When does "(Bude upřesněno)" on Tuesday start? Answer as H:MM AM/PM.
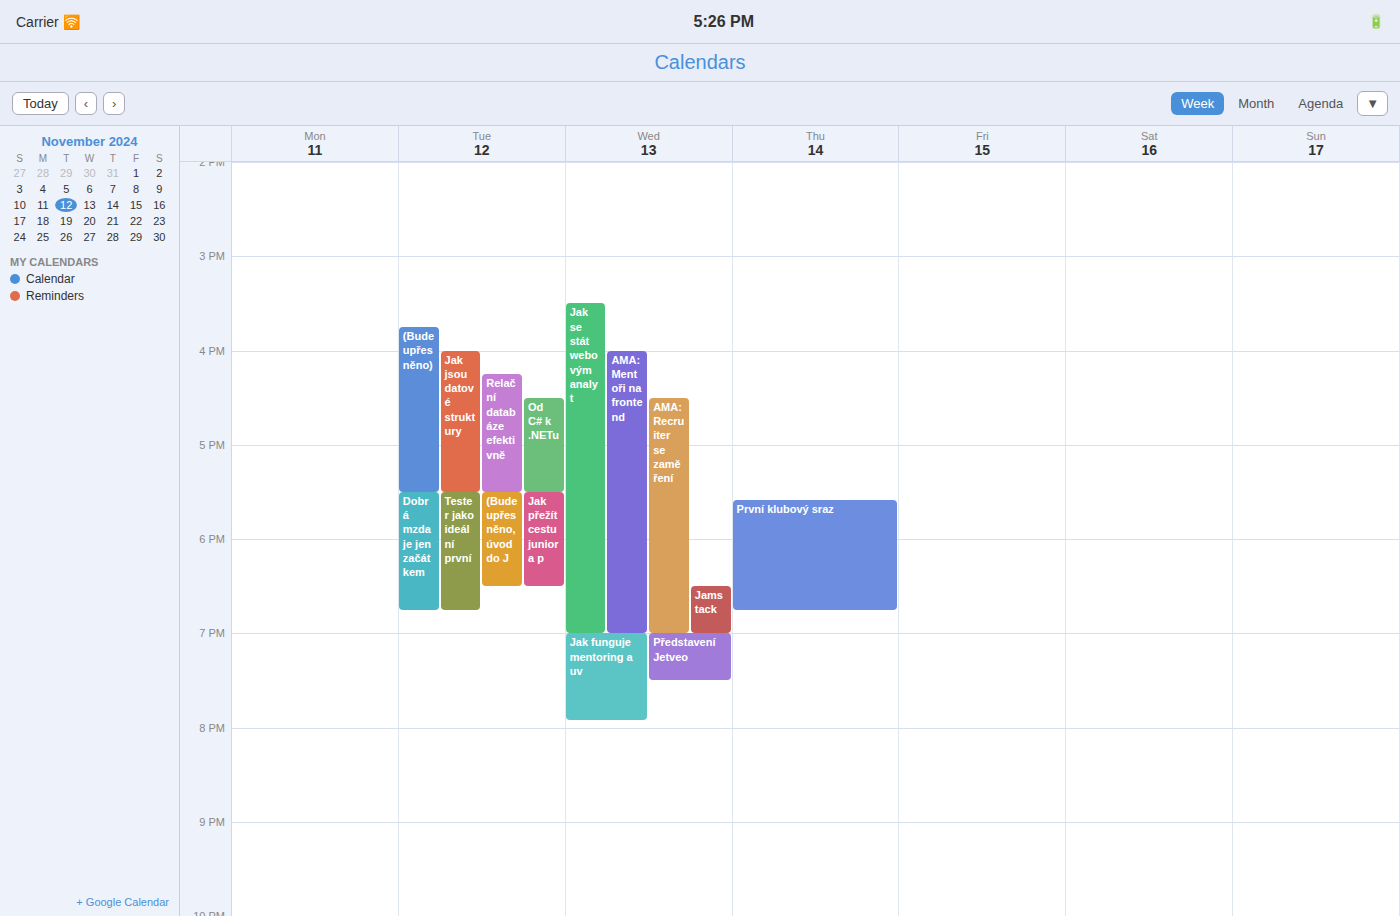
3:45 PM